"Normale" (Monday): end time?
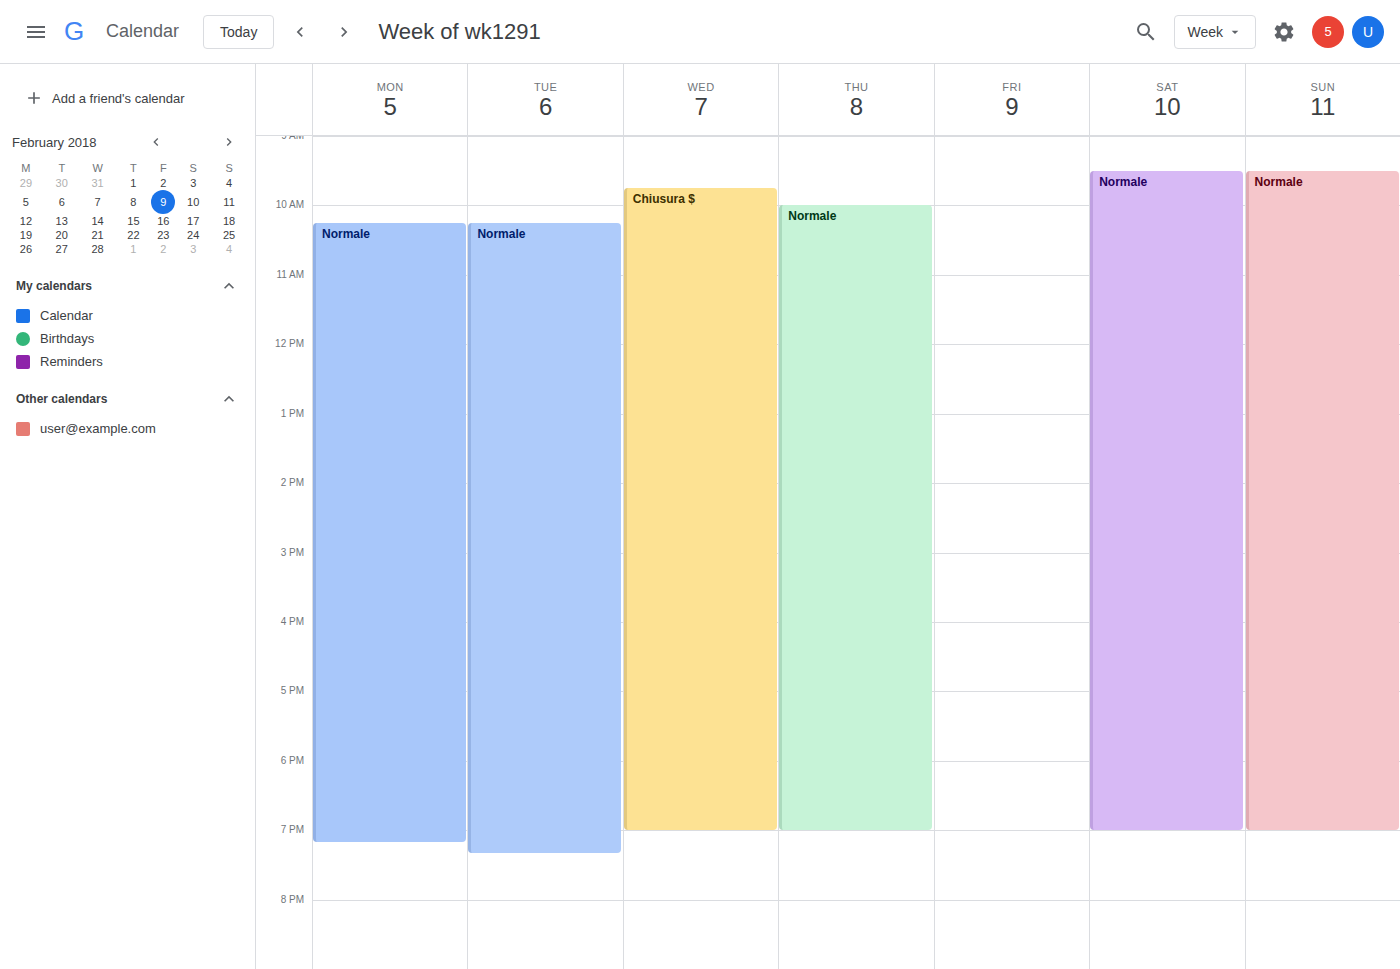
7:10 PM